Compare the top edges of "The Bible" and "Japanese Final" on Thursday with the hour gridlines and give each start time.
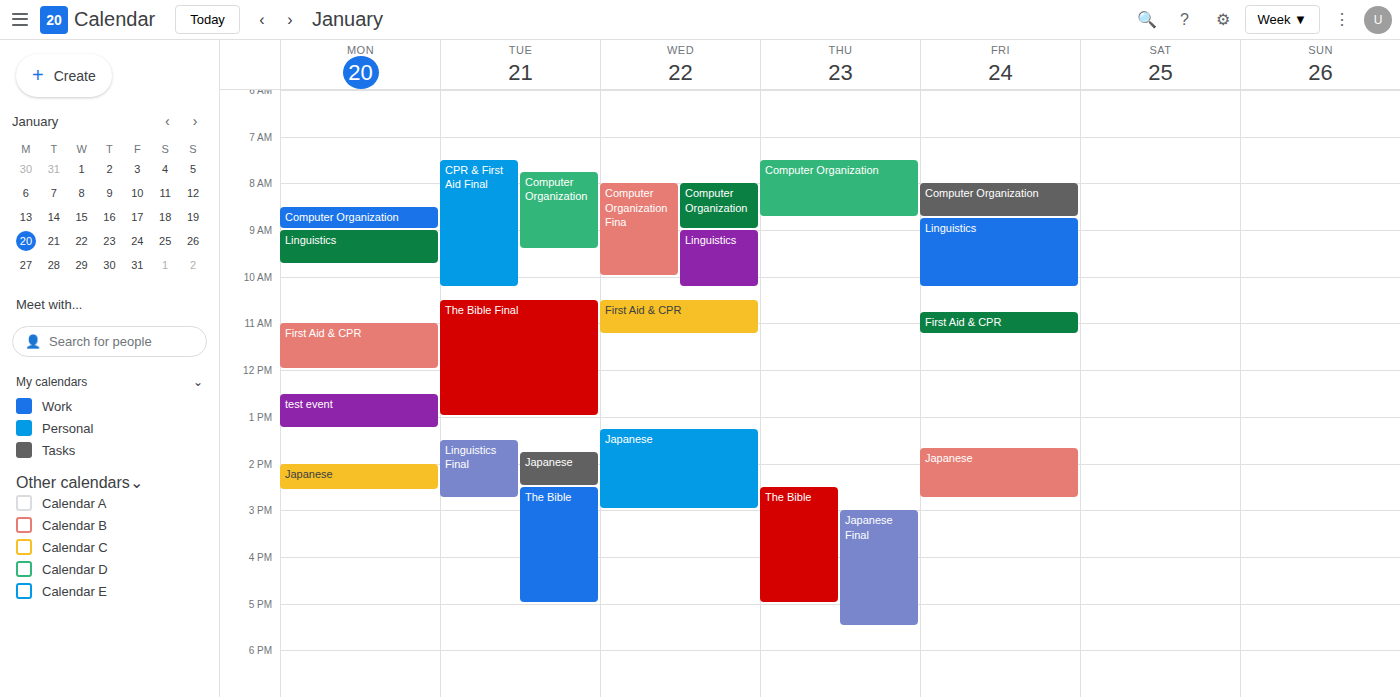
"The Bible": 14:30, halfway between the 14:00 and 15:00 lines. "Japanese Final": 15:00, exactly on the 15:00 line.